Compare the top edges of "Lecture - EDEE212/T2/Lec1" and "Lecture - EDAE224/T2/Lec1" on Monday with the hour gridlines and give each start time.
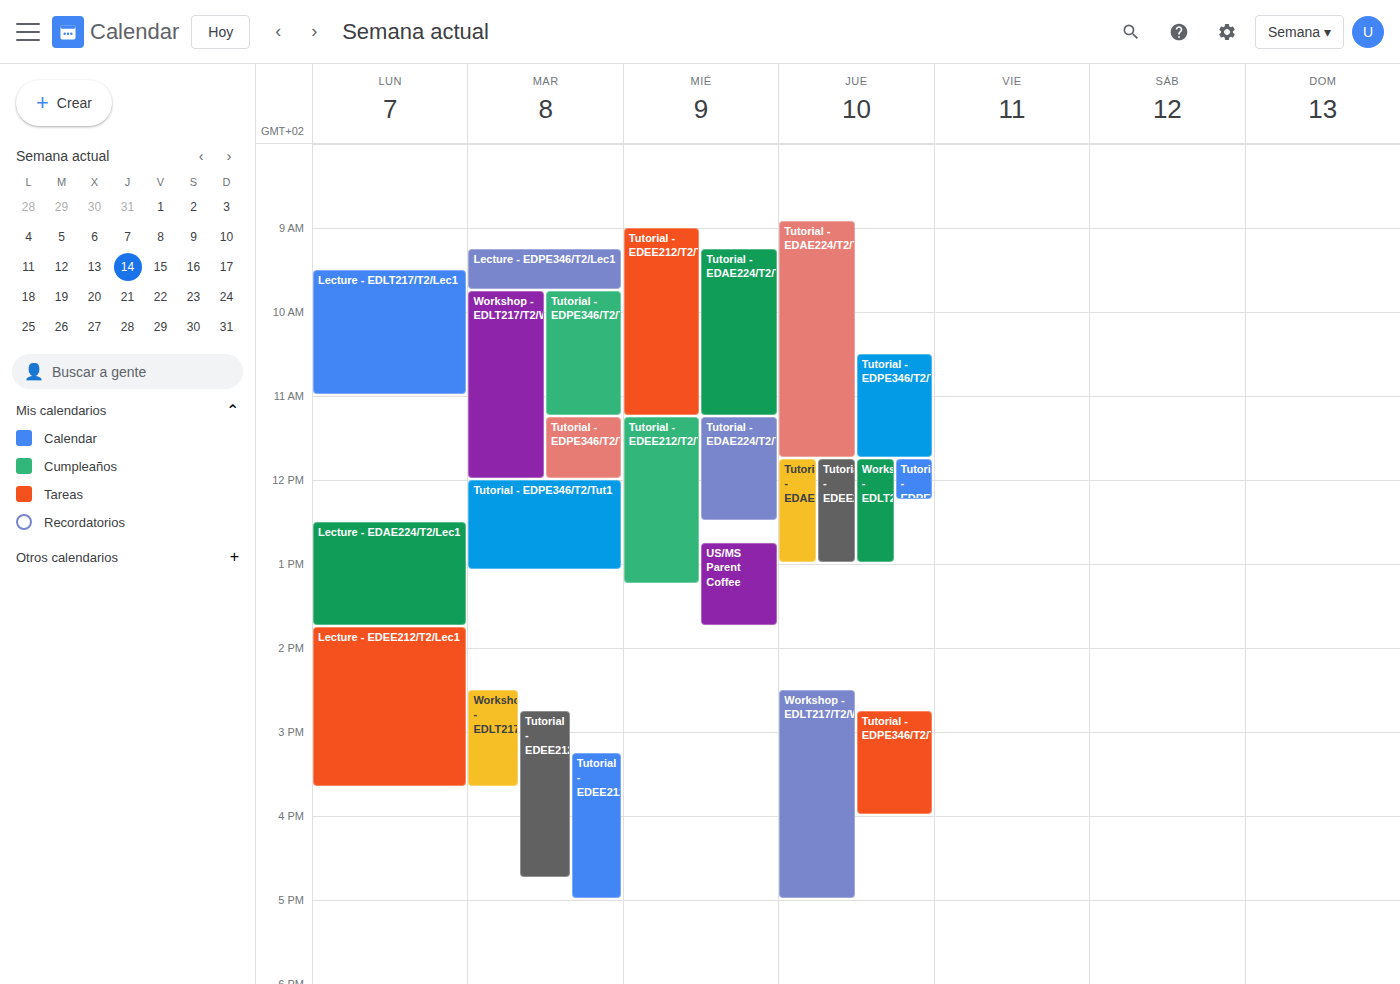
"Lecture - EDEE212/T2/Lec1": 1:45 PM, neither: three quarters of the way from the 1 PM line to the 2 PM line. "Lecture - EDAE224/T2/Lec1": 12:30 PM, halfway between the 12 PM and 1 PM lines.